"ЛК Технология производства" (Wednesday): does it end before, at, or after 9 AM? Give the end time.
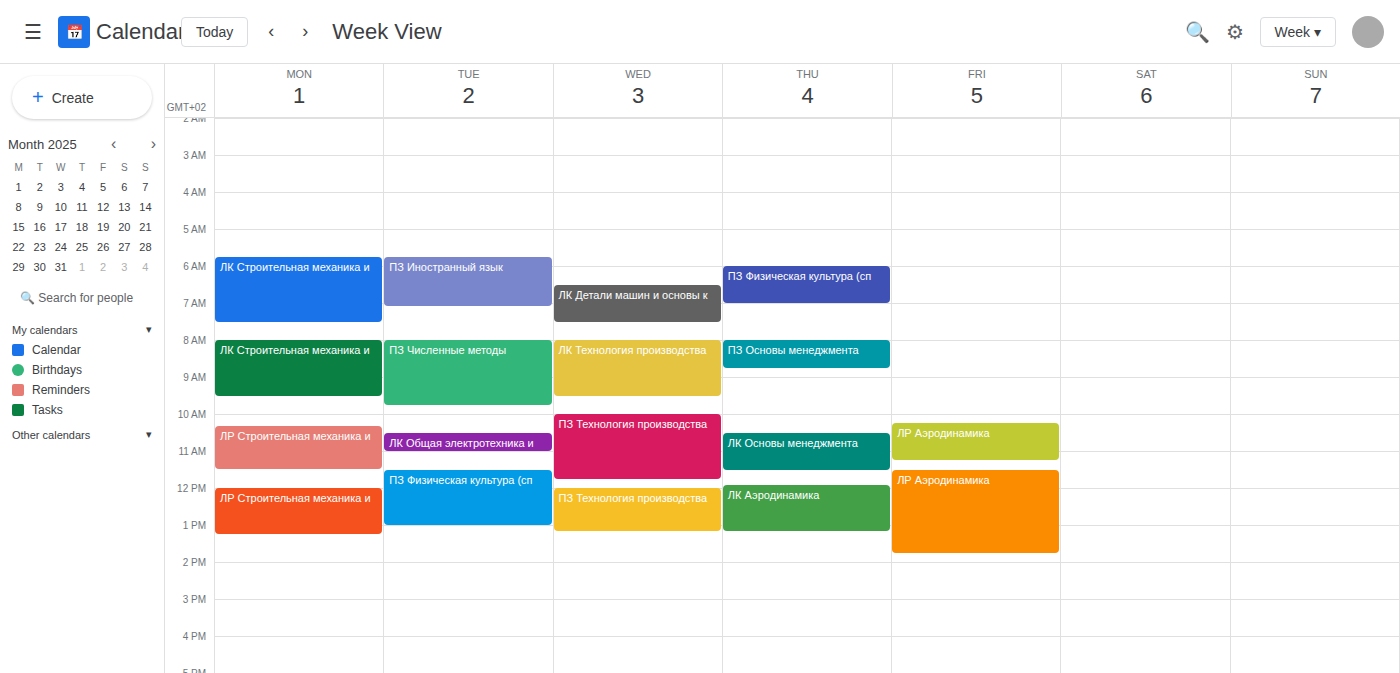
9:30 AM -- after 9 AM, 30 minutes below the 9 AM line.